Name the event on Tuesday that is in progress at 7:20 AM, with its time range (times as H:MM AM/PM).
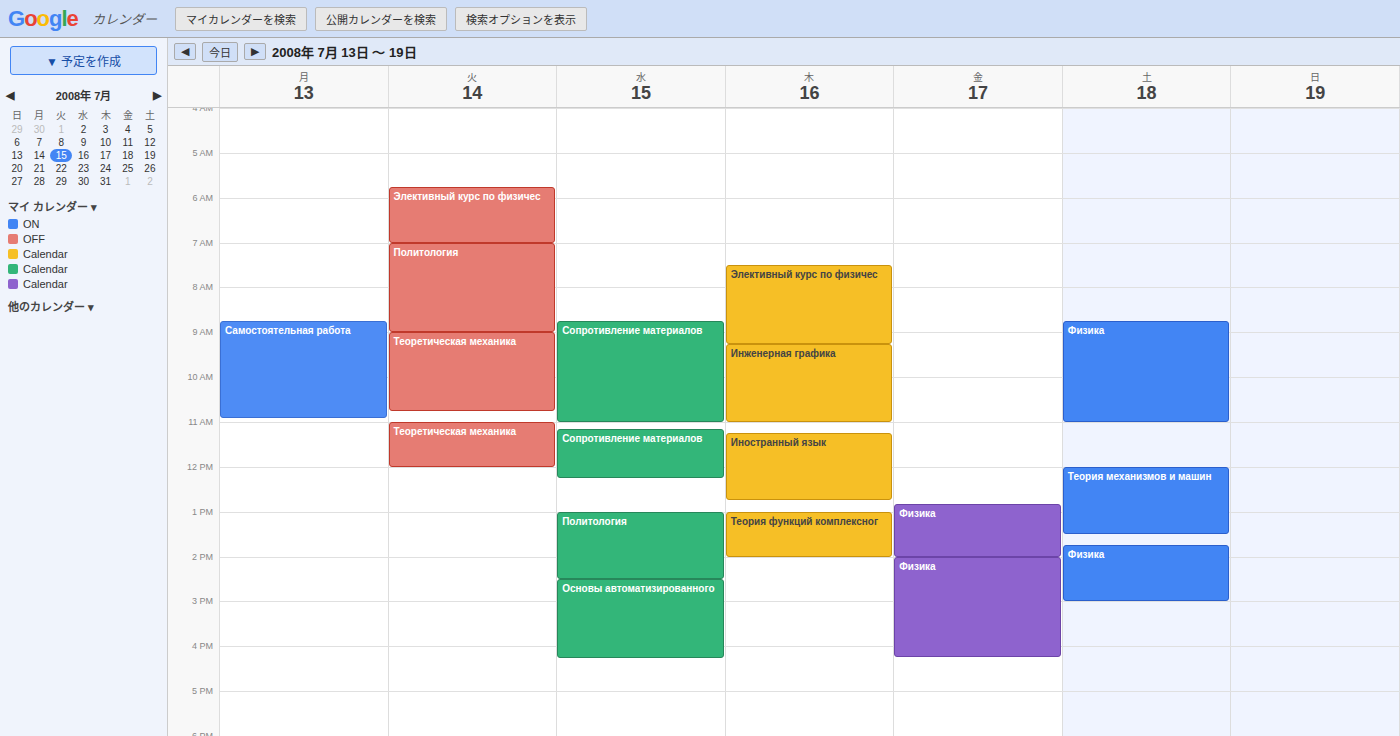
"Политология", 7:00 AM to 9:00 AM